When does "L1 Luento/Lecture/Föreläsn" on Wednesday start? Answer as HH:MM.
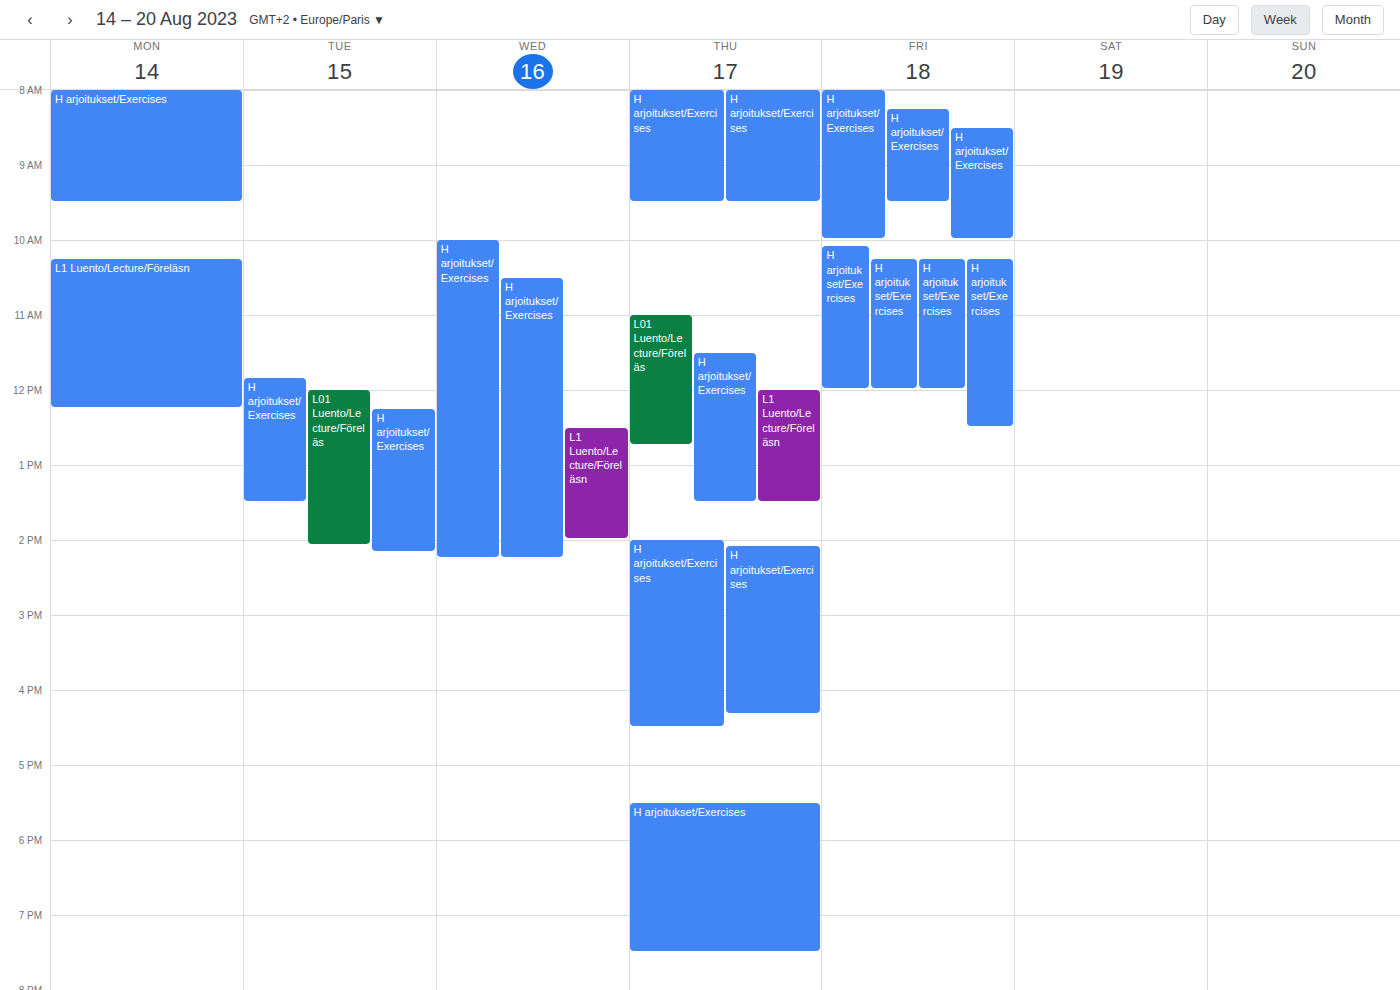
12:30